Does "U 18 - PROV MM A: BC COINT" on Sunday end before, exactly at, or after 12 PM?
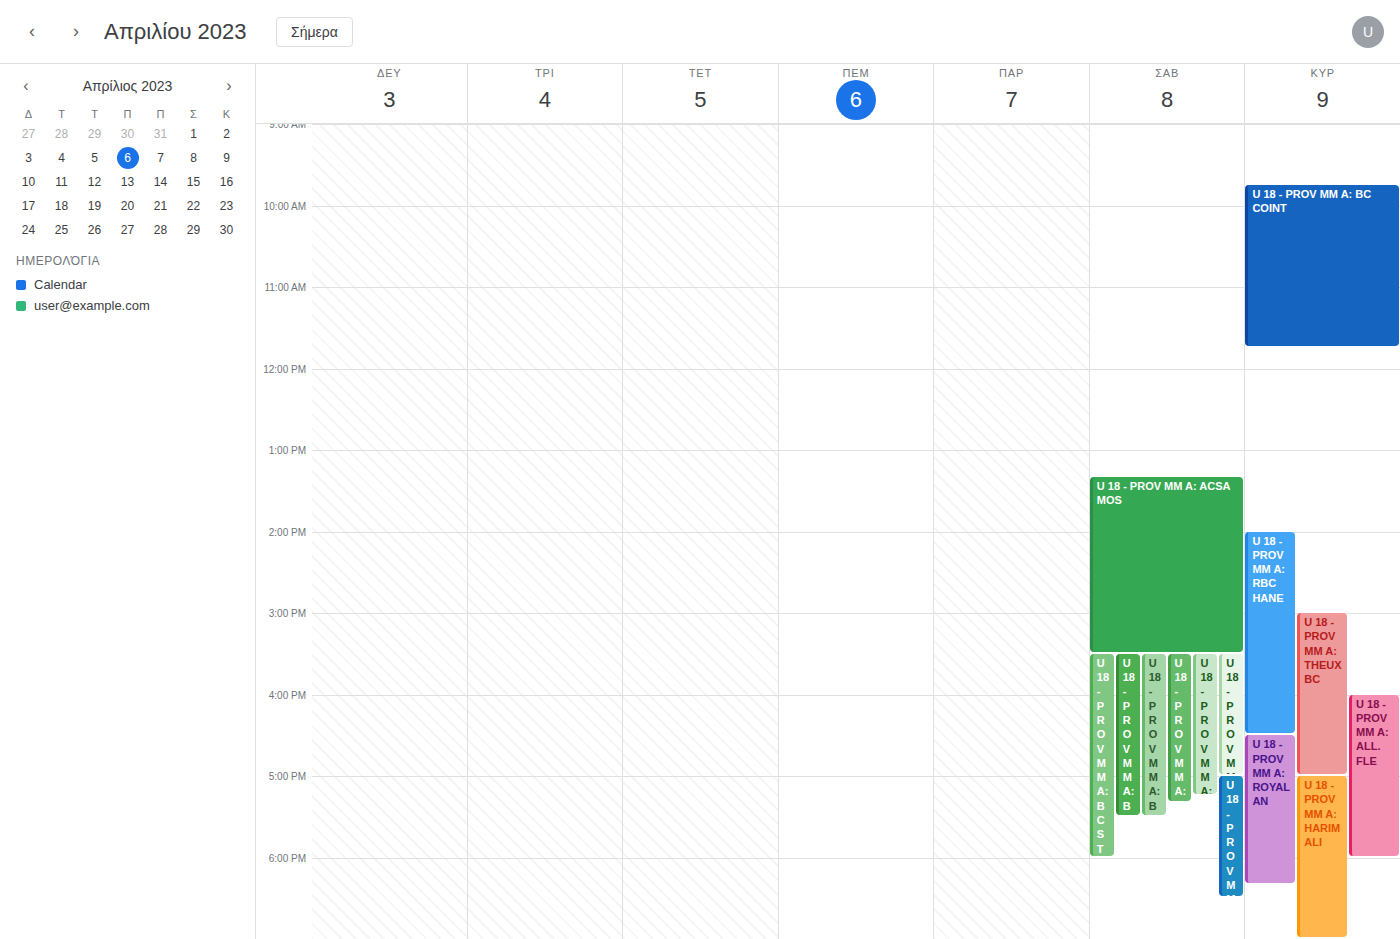
11:45 AM -- before 12 PM, 15 minutes above the 12 PM line.